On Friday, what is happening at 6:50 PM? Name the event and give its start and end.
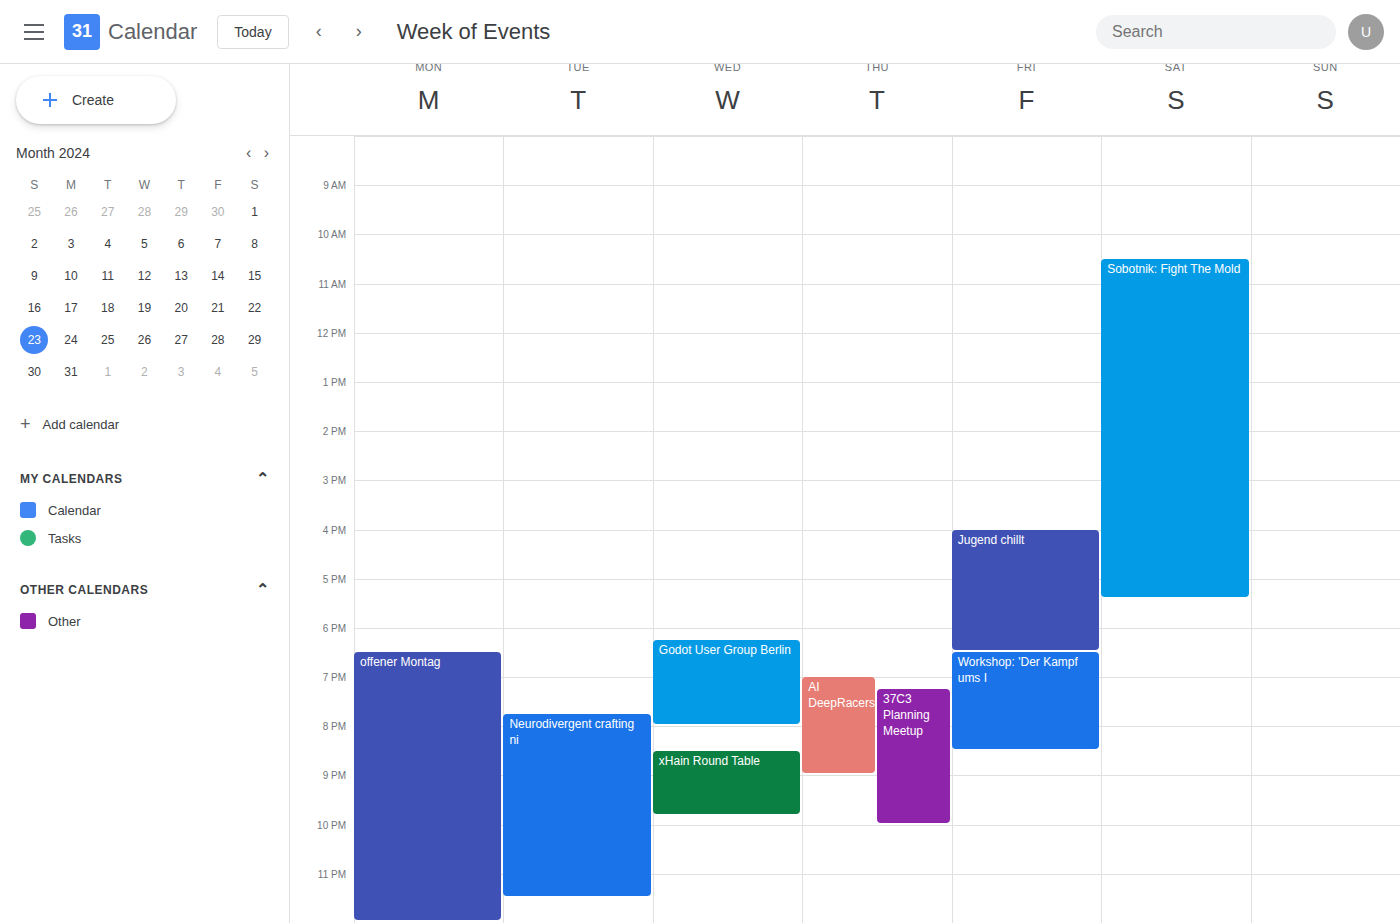
"Workshop: 'Der Kampf ums I", 6:30 PM to 8:30 PM